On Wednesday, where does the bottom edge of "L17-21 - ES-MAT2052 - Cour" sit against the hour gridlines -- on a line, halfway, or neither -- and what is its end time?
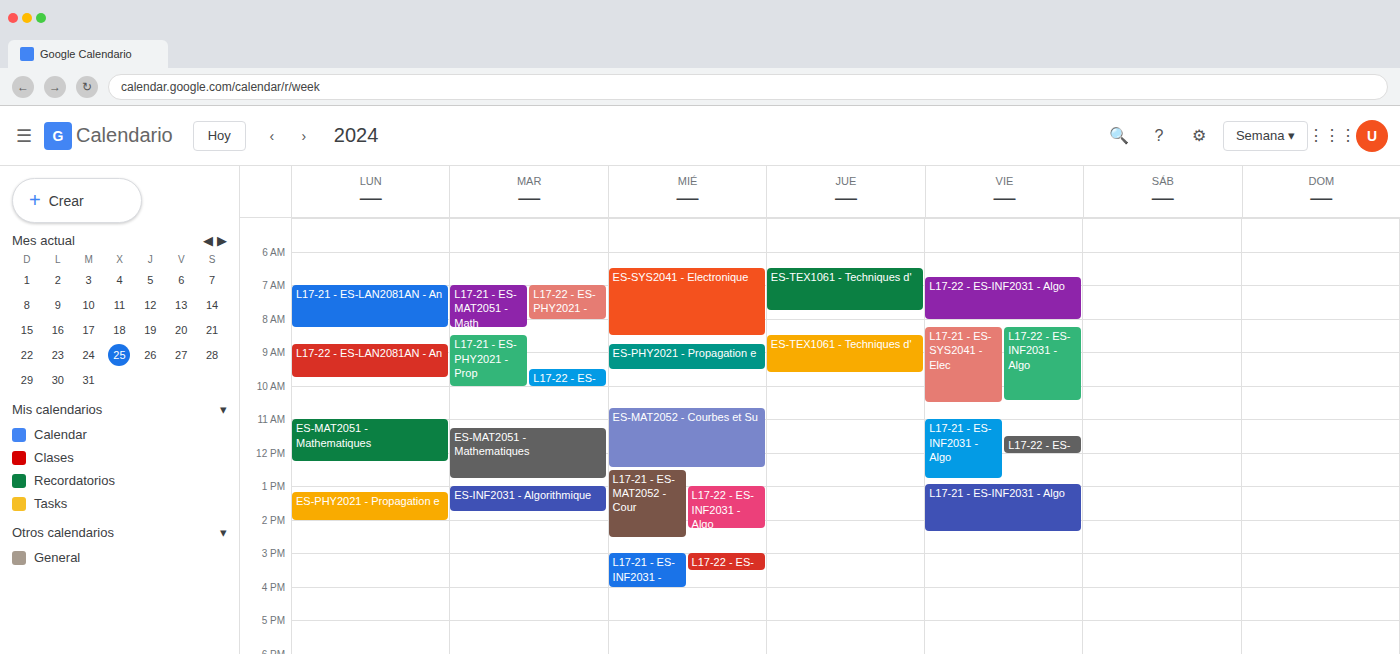
14:30 -- halfway between the 14:00 and 15:00 lines.